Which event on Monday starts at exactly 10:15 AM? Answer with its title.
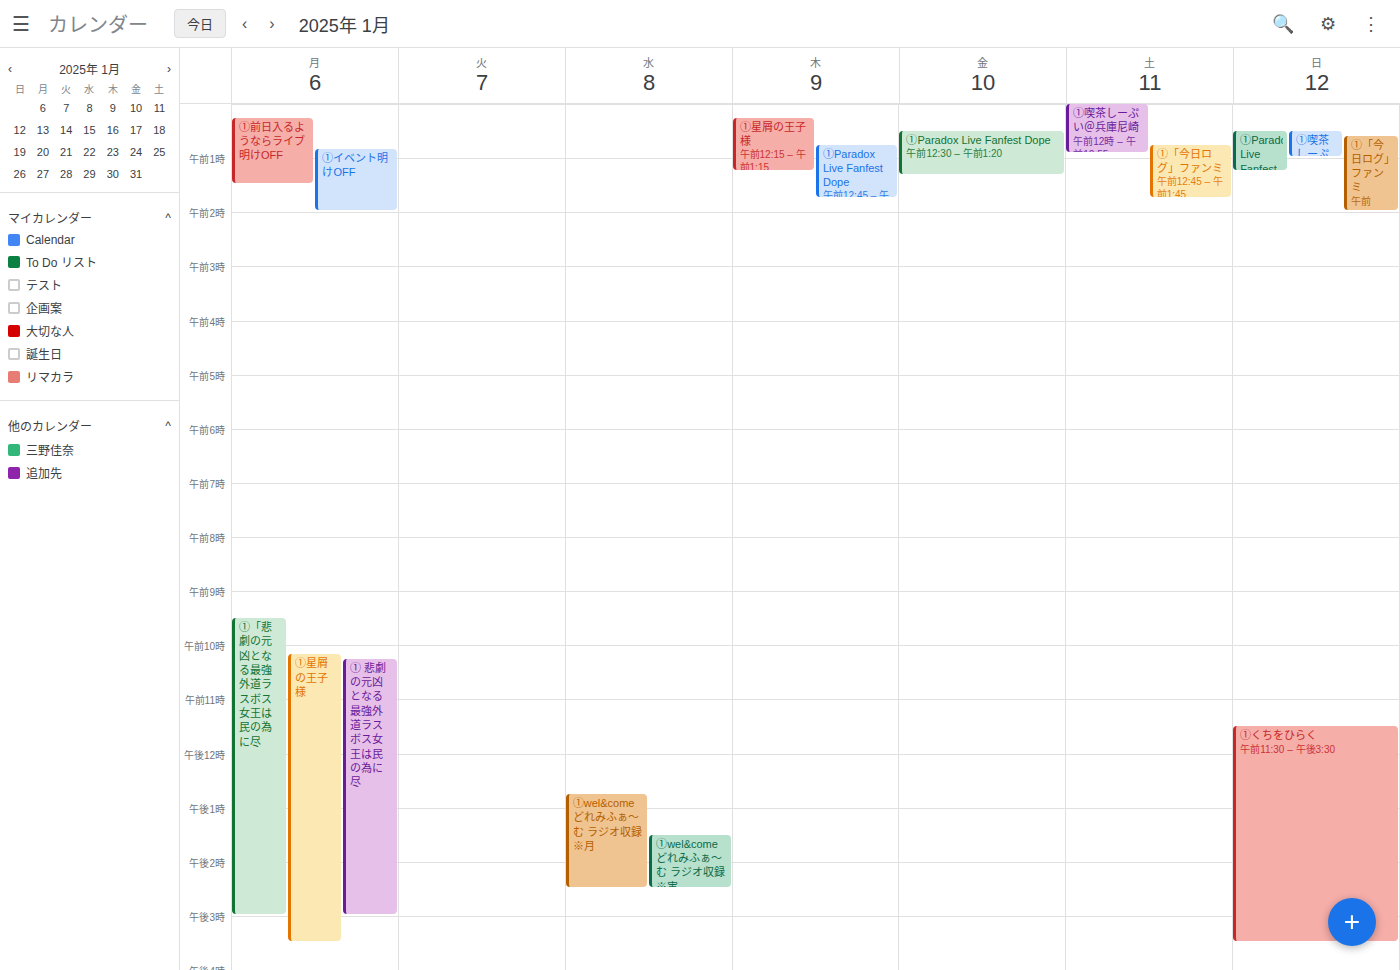
"① 悲劇の元凶となる最強外道ラスボス女王は民の為に尽"